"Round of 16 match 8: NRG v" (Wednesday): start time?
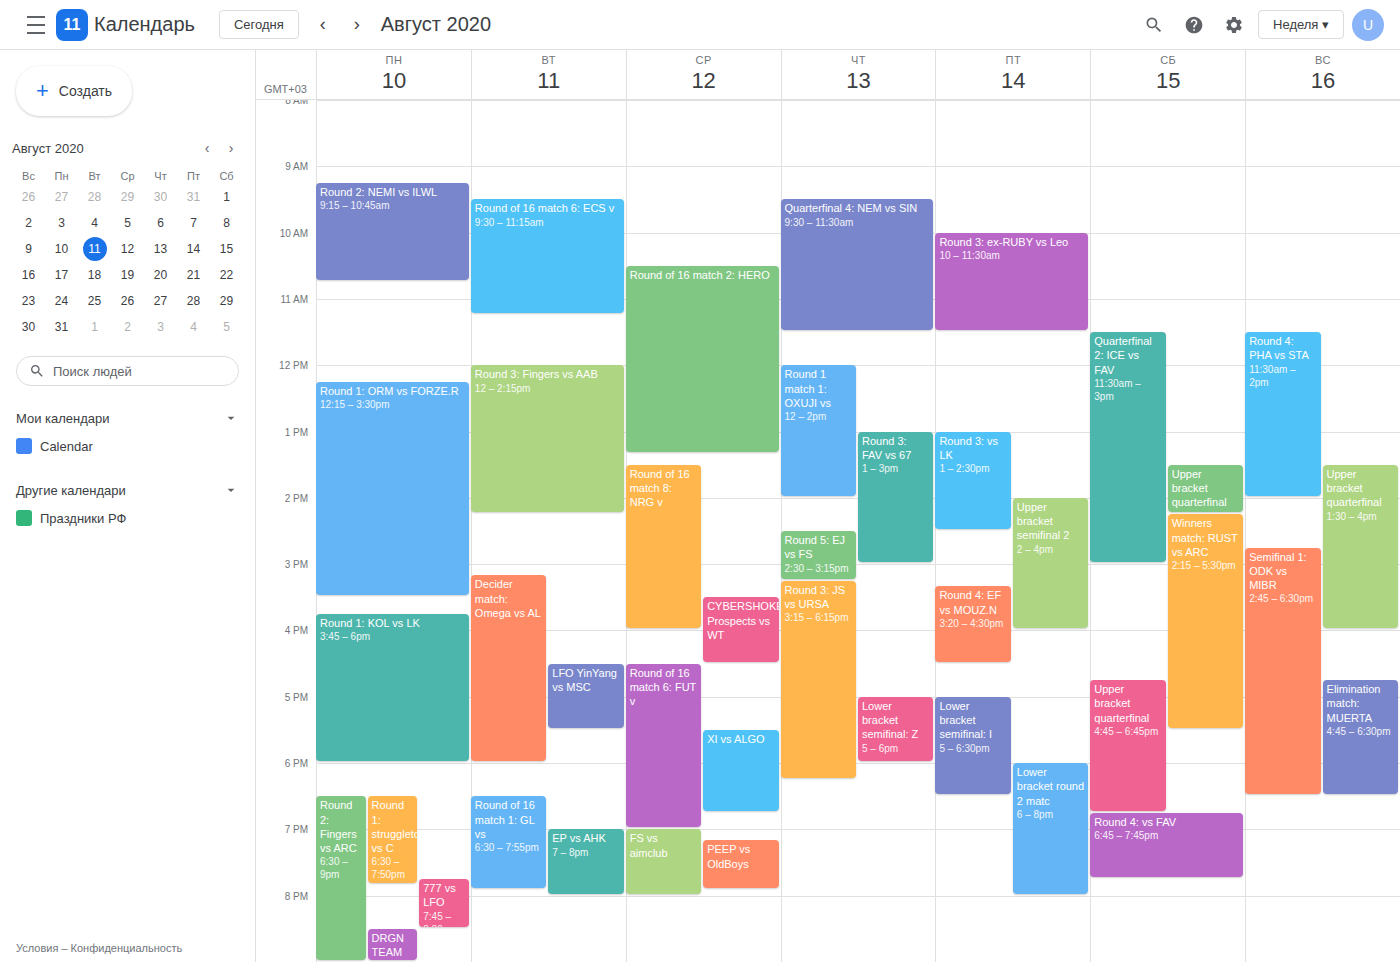
1:30 PM